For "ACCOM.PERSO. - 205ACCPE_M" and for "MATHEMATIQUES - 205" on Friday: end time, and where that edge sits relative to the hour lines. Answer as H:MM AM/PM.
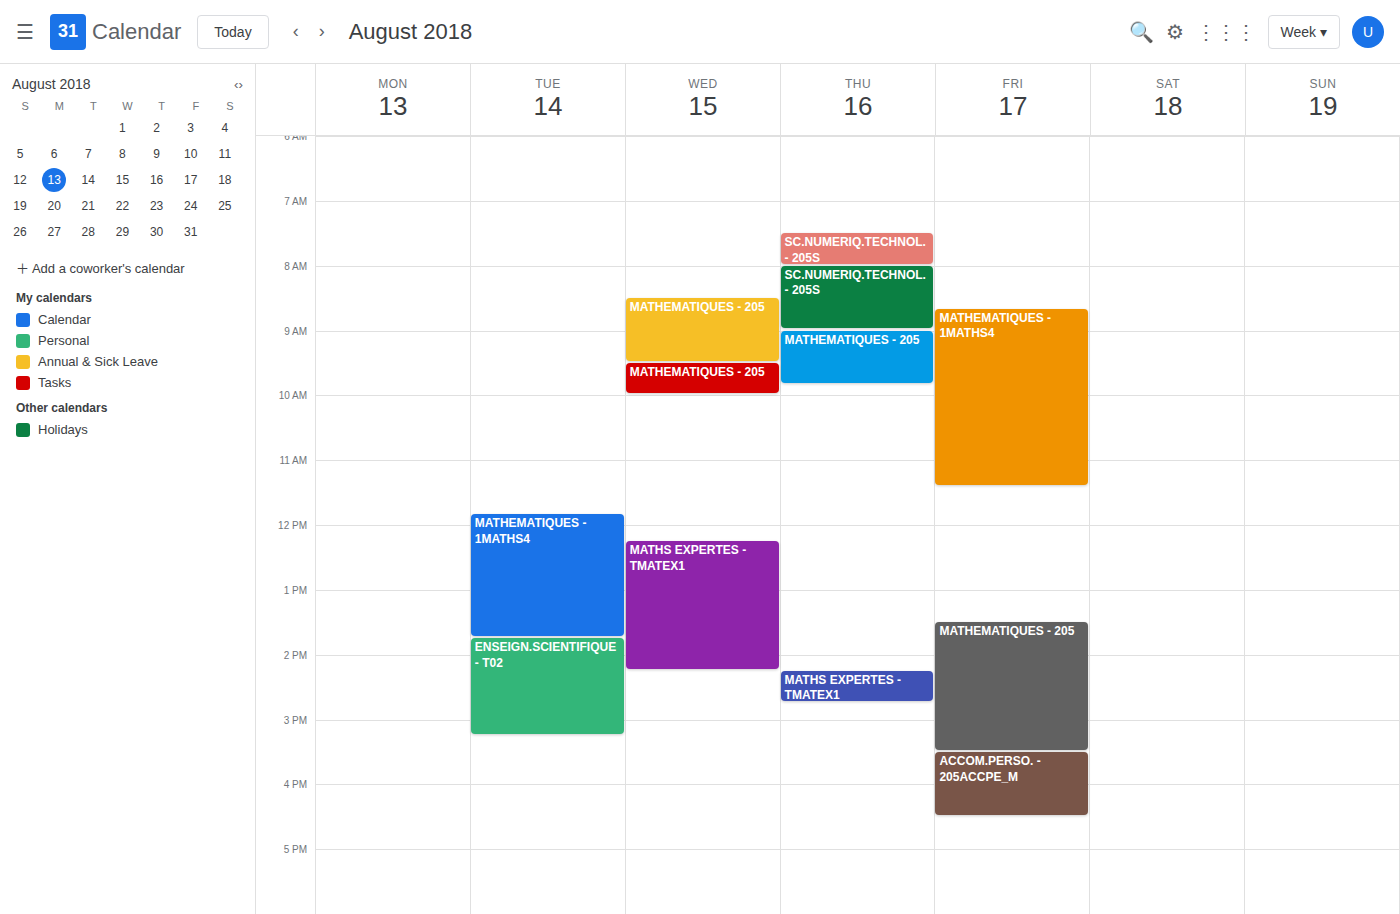
"ACCOM.PERSO. - 205ACCPE_M": 4:30 PM, halfway between the 4 PM and 5 PM lines. "MATHEMATIQUES - 205": 3:30 PM, halfway between the 3 PM and 4 PM lines.